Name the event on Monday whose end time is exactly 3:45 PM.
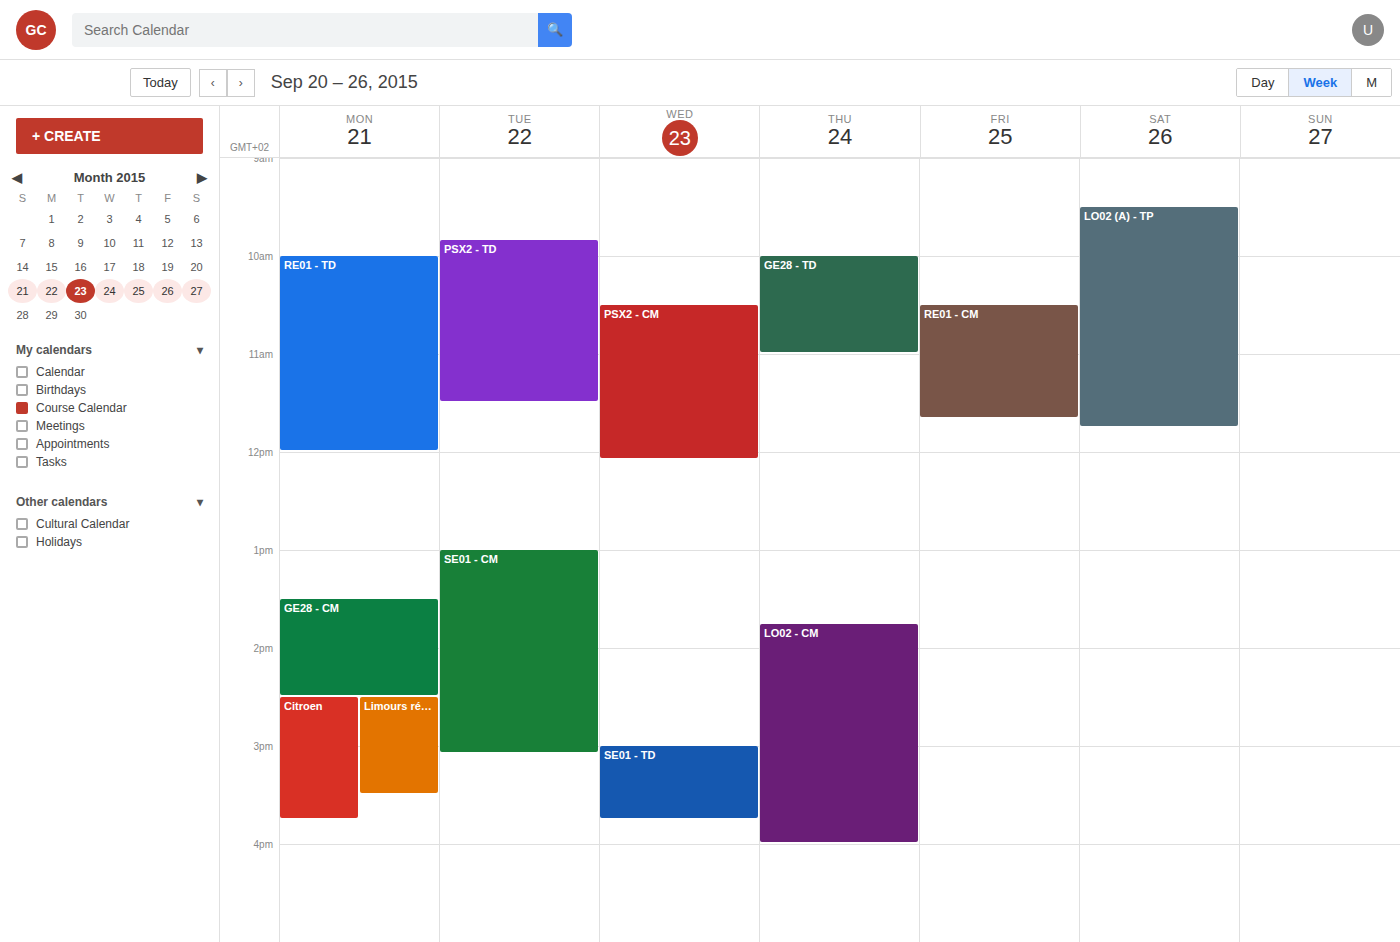
"Citroen"